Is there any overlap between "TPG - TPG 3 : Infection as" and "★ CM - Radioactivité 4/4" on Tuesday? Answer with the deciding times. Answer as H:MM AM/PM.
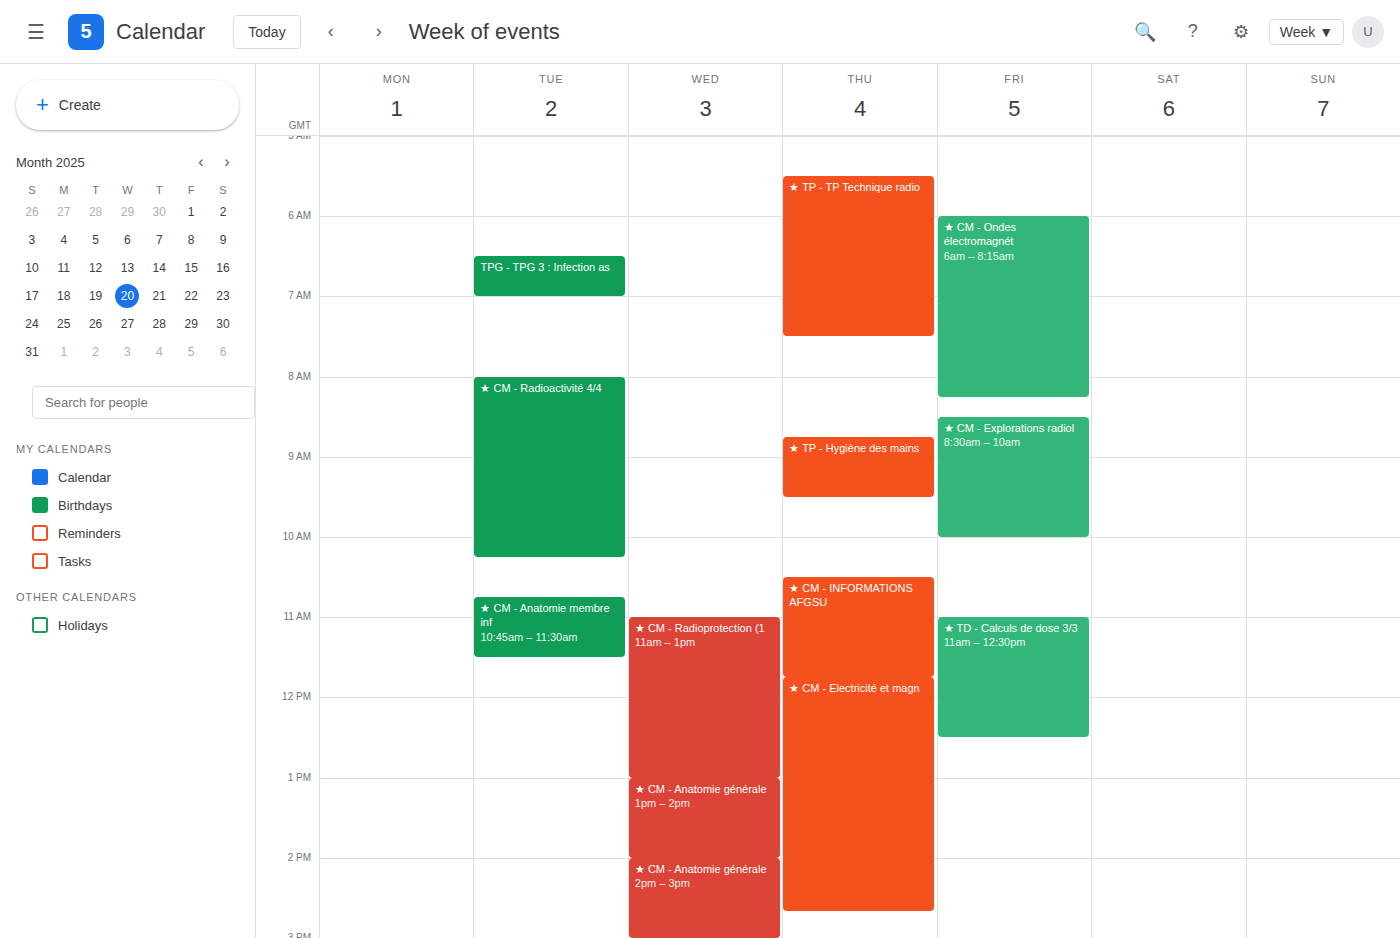
"TPG - TPG 3 : Infection as" ends at 7:00 AM and "★ CM - Radioactivité 4/4" starts at 8:00 AM -- no overlap.